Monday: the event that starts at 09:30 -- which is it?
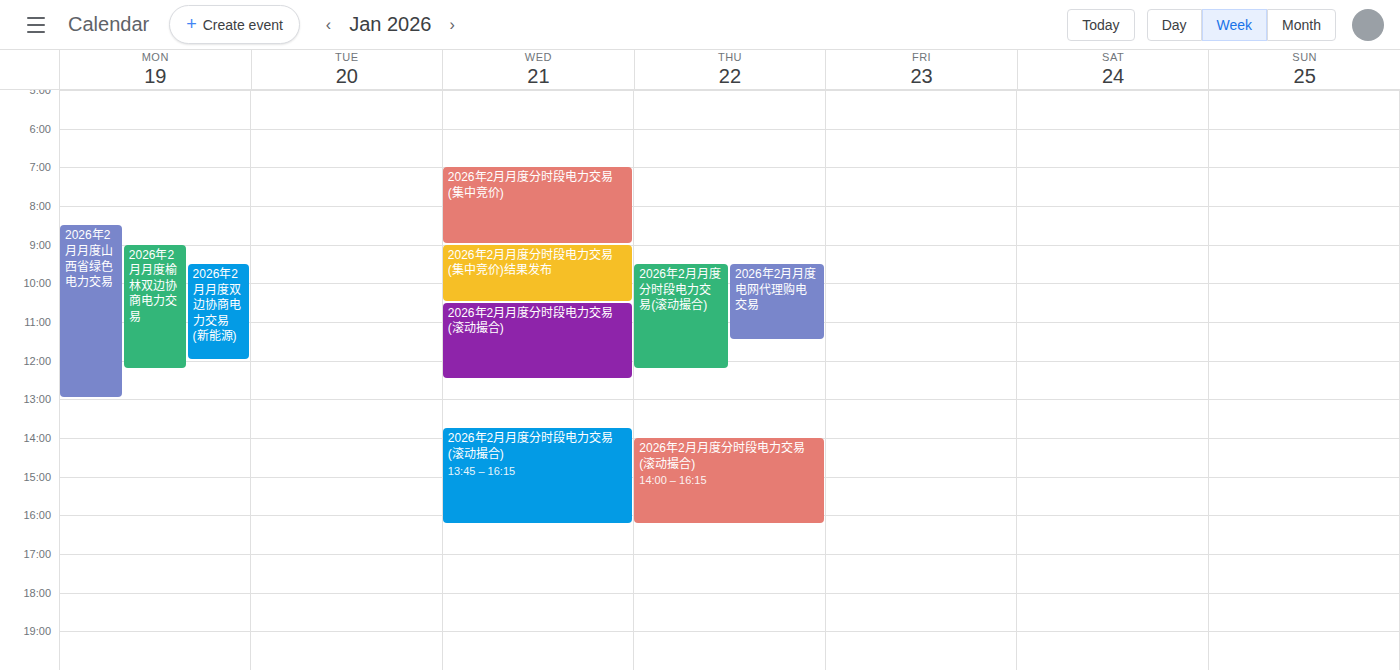
"2026年2月月度双边协商电力交易(新能源)"